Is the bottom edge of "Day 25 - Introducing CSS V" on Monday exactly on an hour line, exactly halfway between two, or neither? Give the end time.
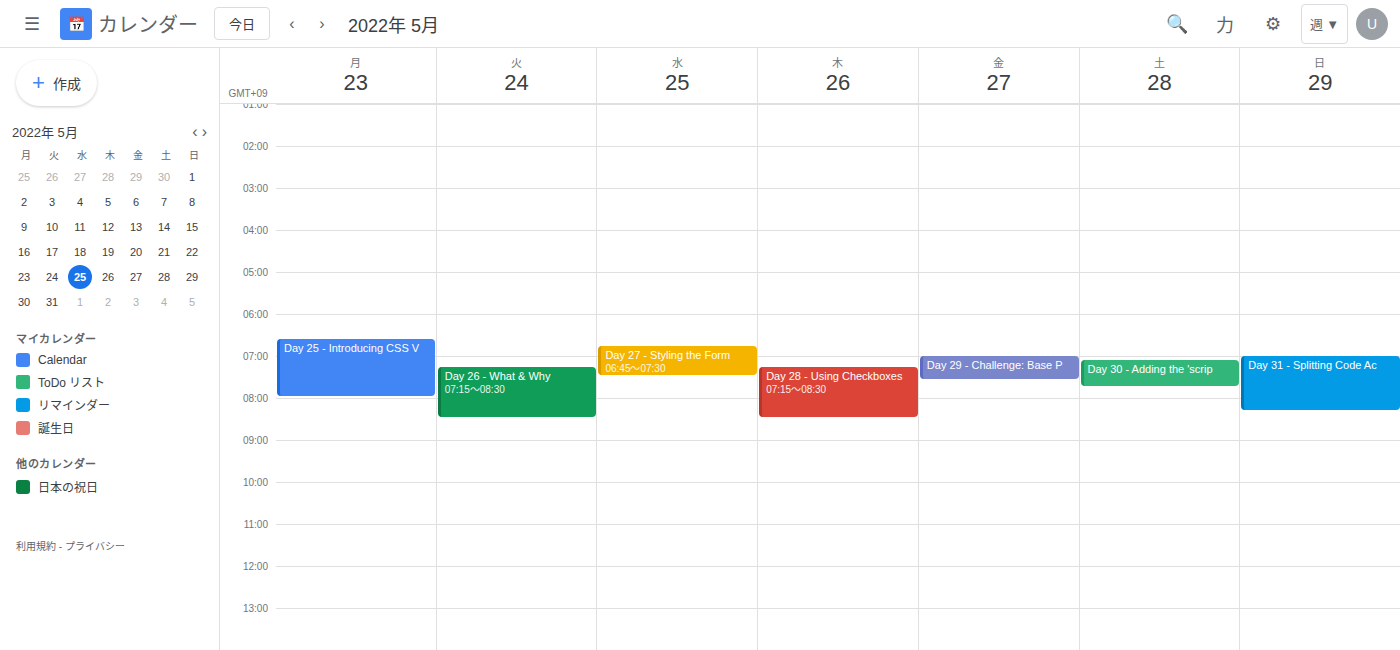
08:00 -- exactly on the 08:00 line.